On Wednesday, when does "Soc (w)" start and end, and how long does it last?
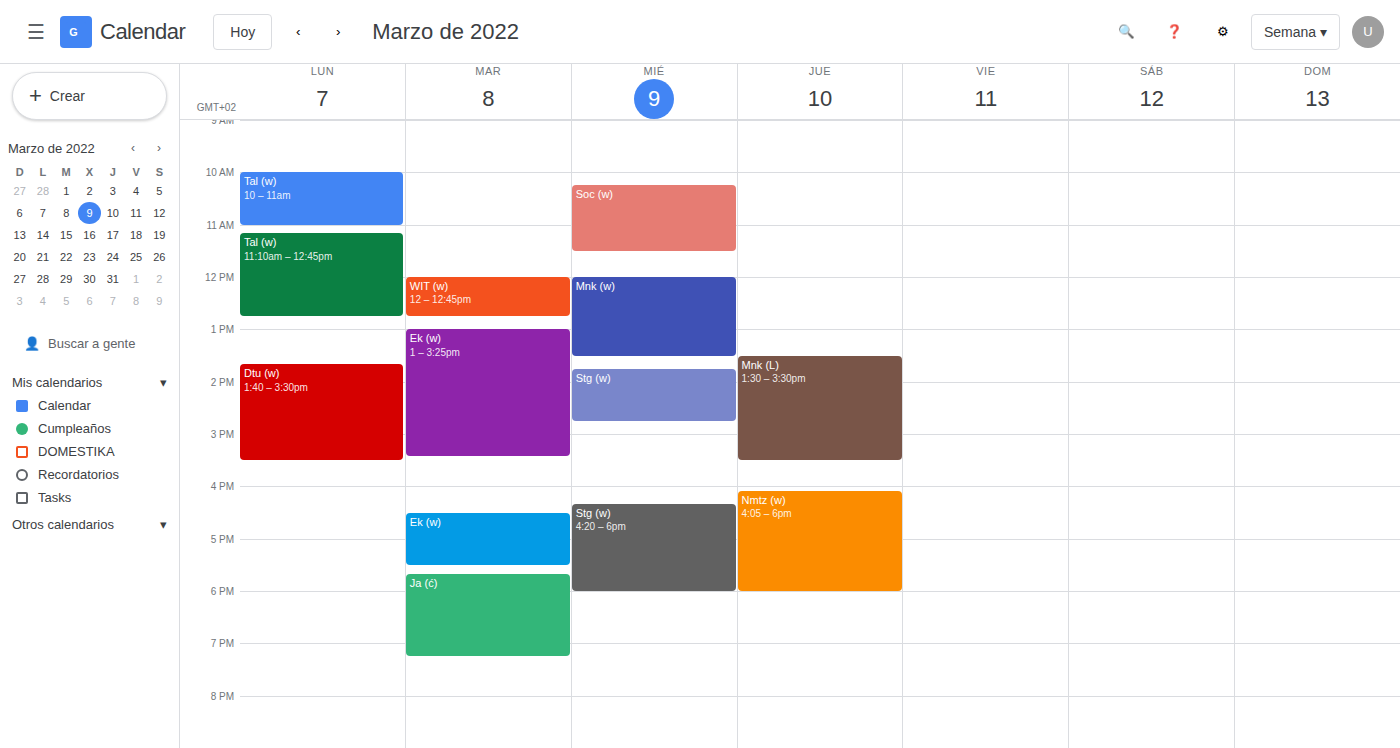
10:15 AM to 11:30 AM, 1 hour 15 minutes